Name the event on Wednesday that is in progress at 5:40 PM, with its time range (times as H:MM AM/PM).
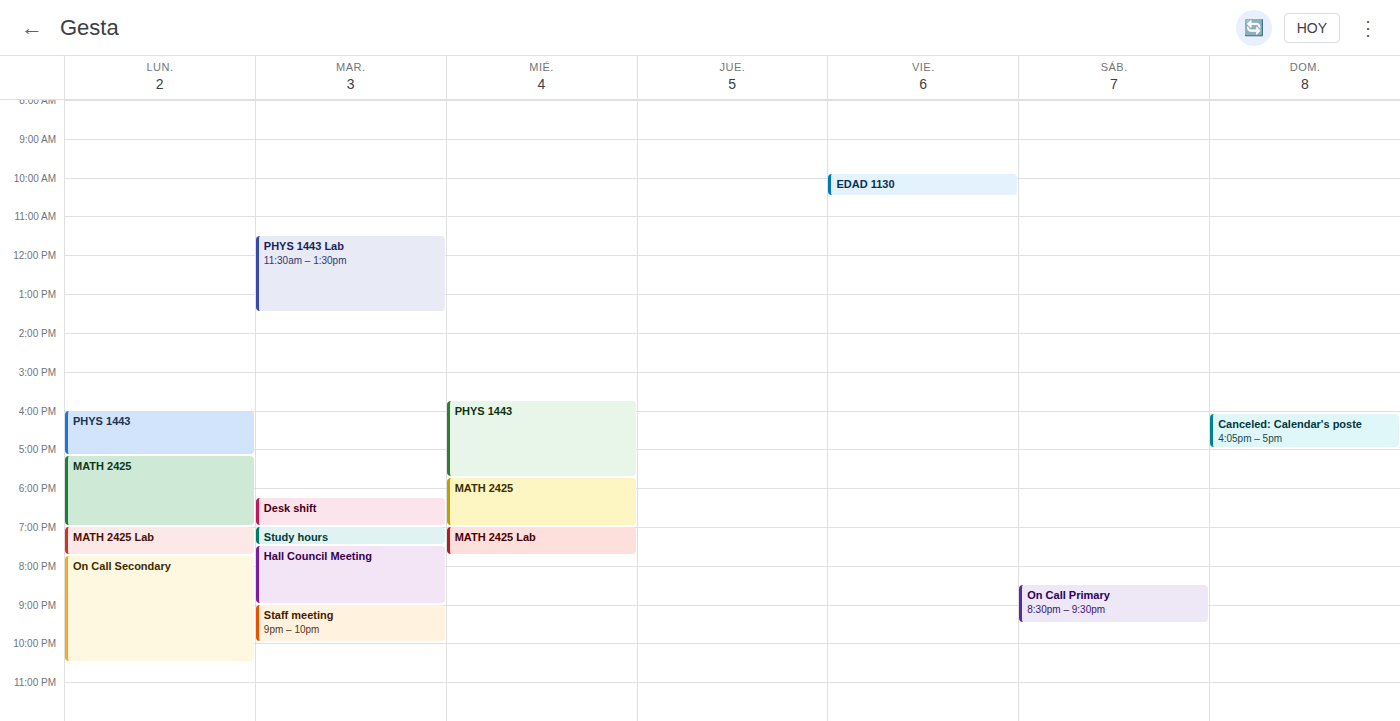
"PHYS 1443", 3:45 PM to 5:45 PM